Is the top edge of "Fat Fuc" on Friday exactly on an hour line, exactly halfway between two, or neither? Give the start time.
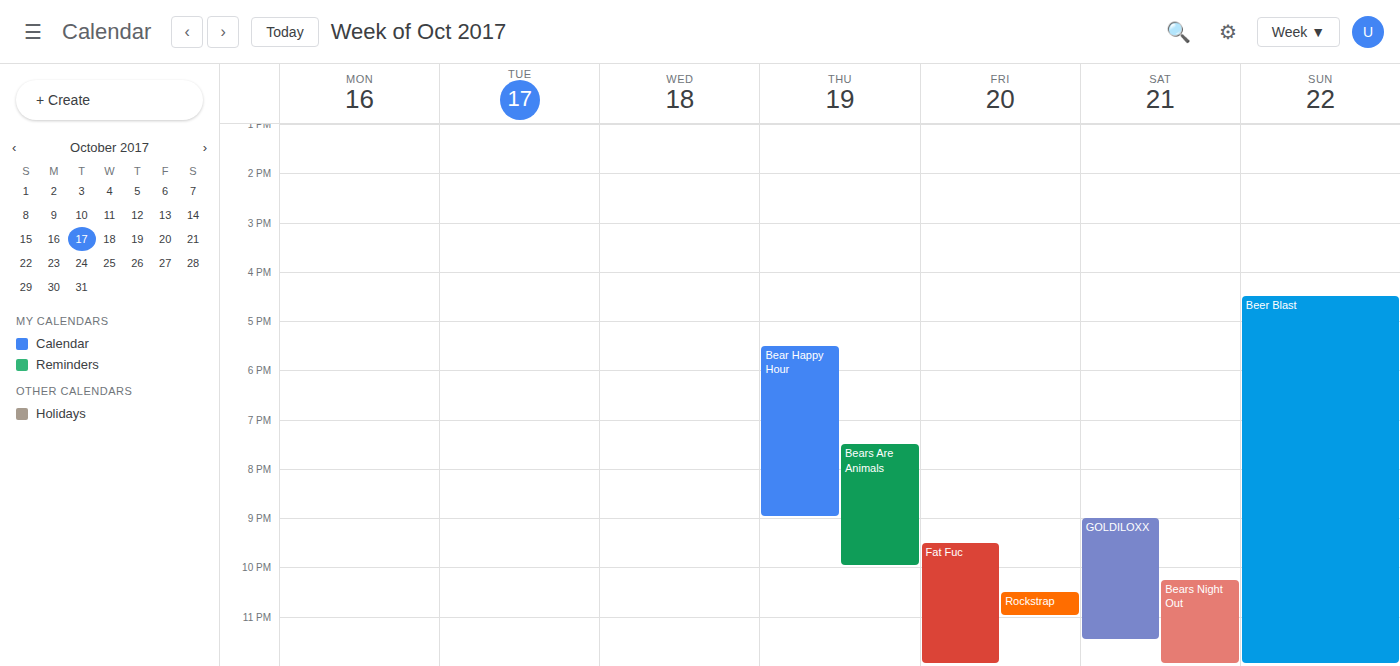
21:30 -- halfway between the 21:00 and 22:00 lines.